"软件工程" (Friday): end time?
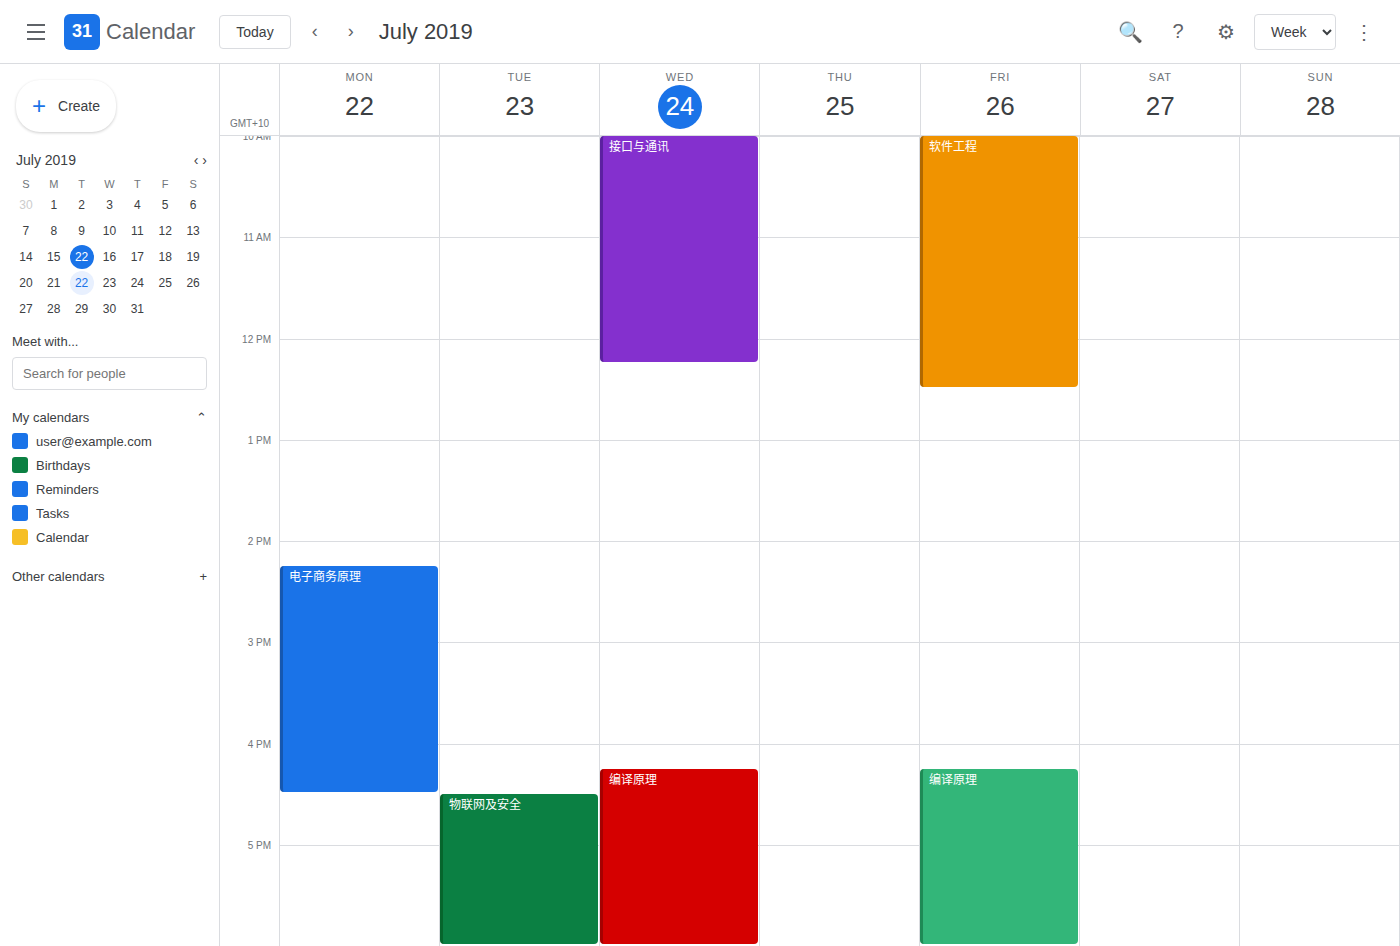
12:30 PM